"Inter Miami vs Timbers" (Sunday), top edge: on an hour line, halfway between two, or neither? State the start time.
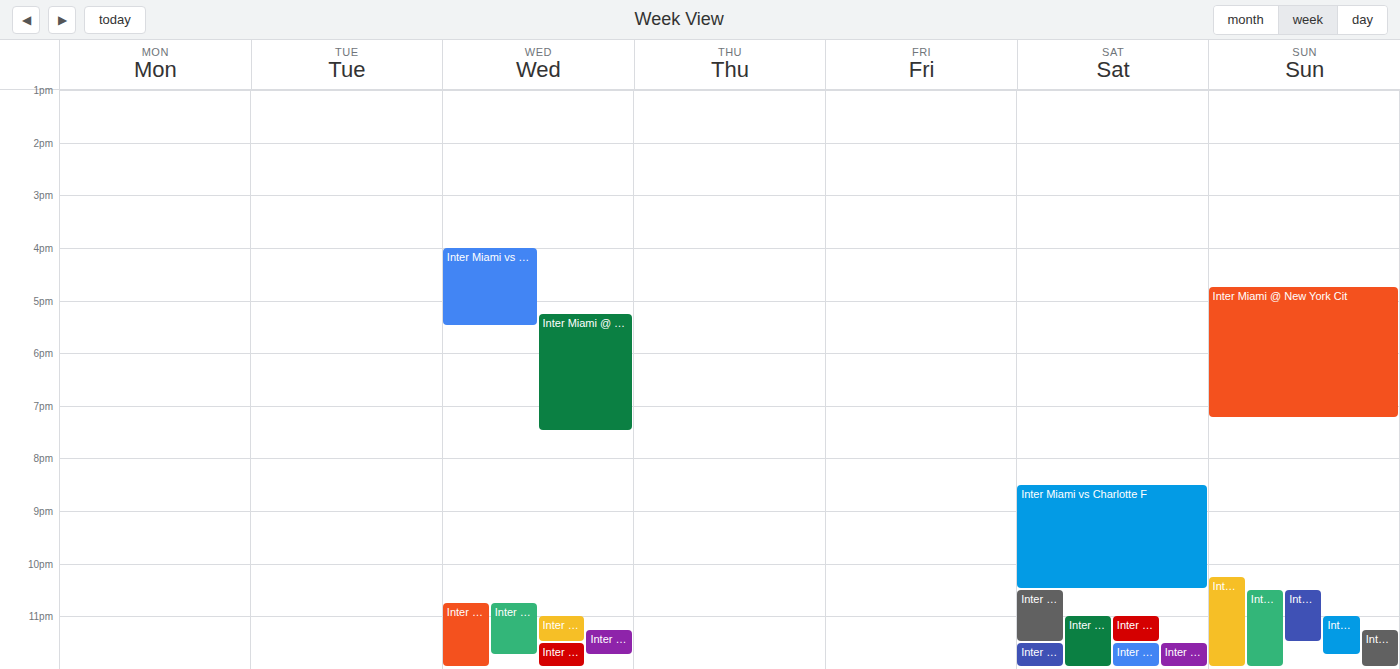
10:15 PM -- neither: a quarter of the way from the 10 PM line to the 11 PM line.